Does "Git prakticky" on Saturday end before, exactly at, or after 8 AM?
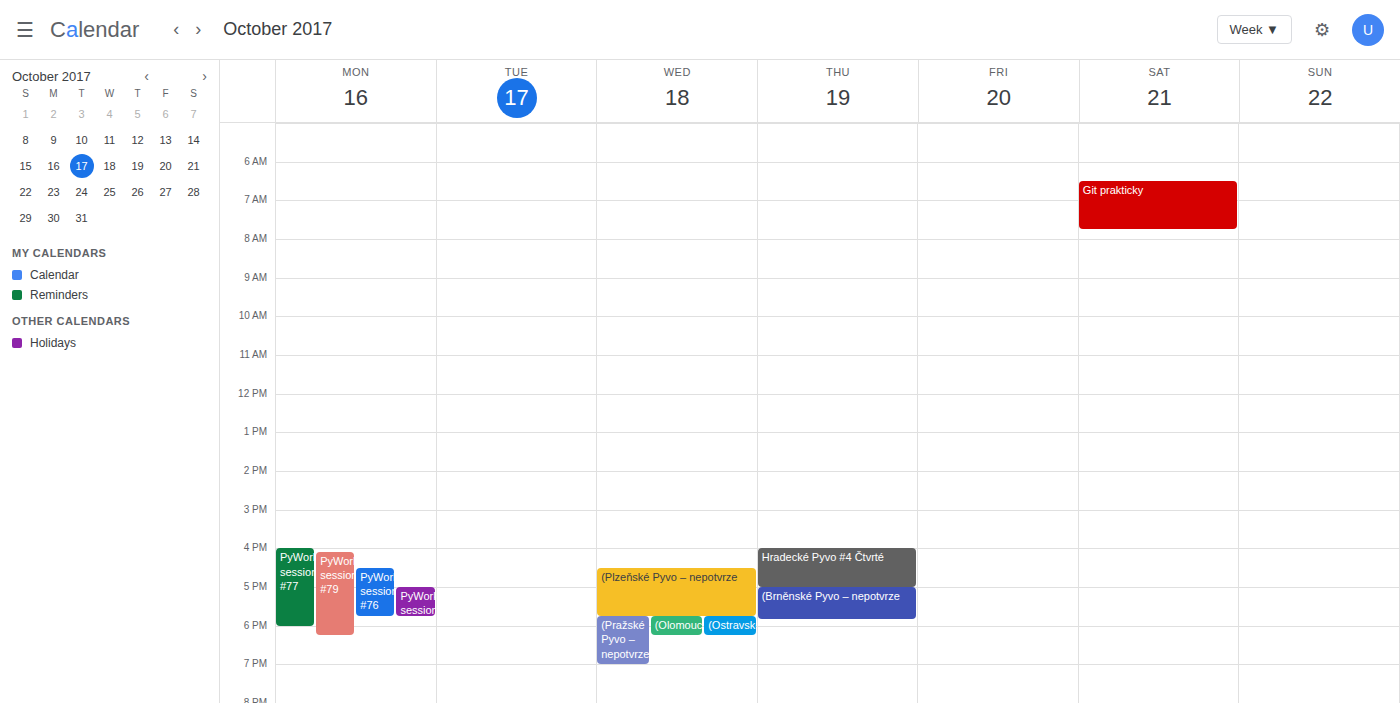
7:45 AM -- before 8 AM, 15 minutes above the 8 AM line.